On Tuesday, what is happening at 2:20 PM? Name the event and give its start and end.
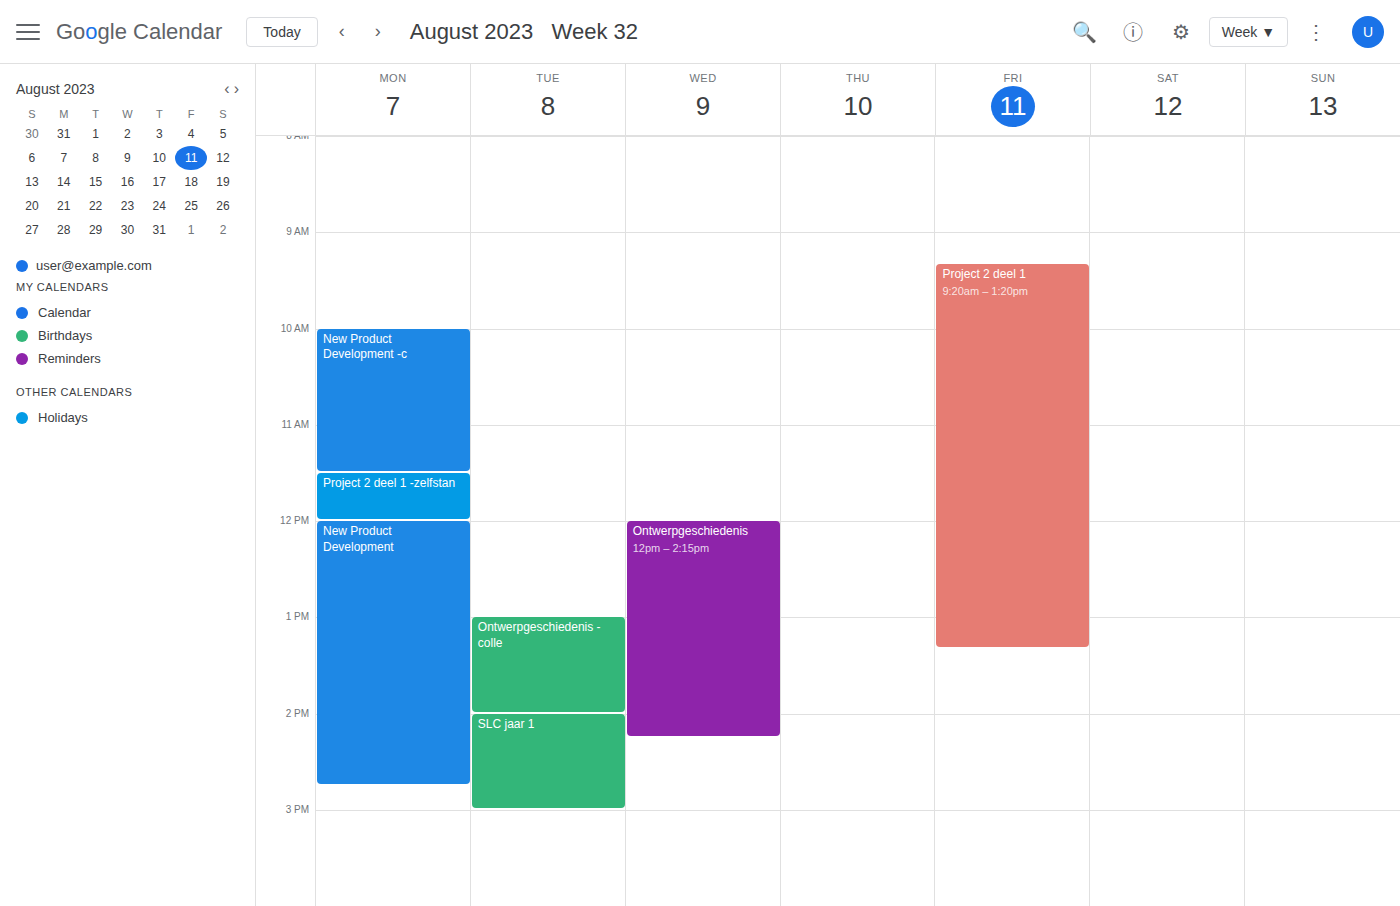
"SLC jaar 1", 2:00 PM to 3:00 PM